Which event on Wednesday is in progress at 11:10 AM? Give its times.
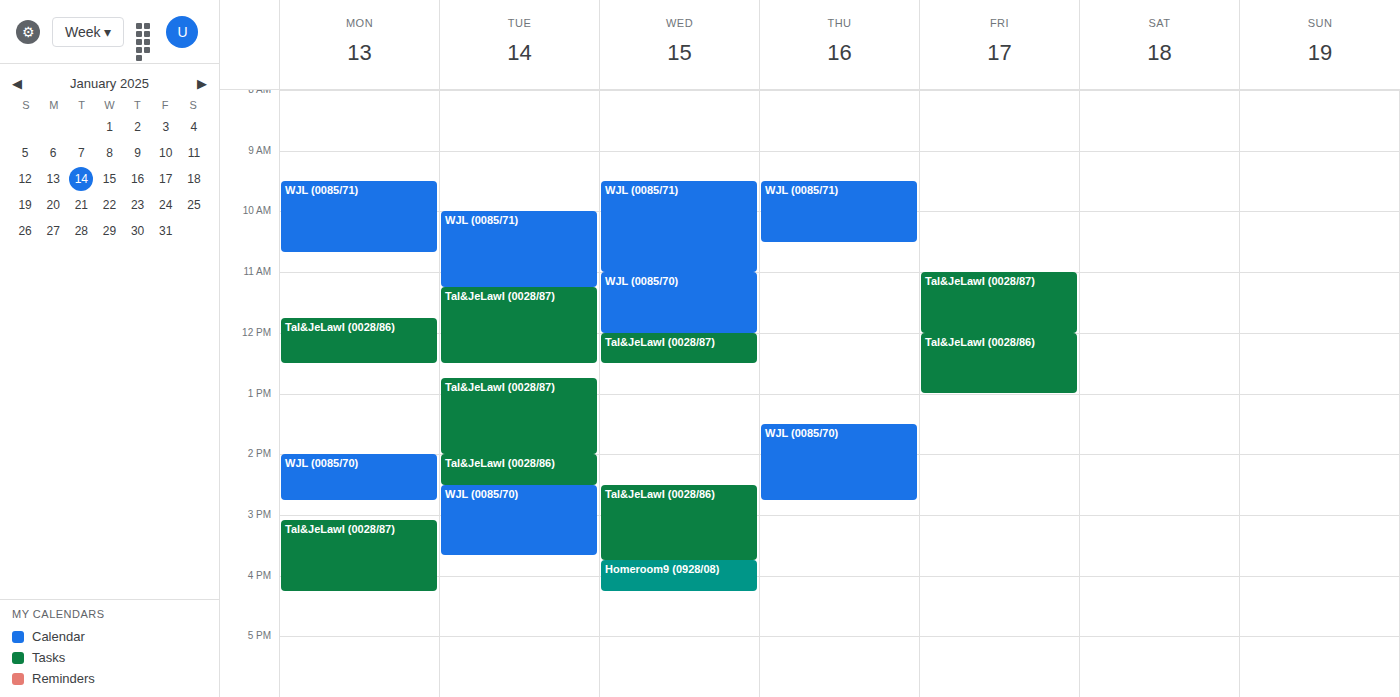
"WJL (0085/70)", 11:00 AM to 12:00 PM